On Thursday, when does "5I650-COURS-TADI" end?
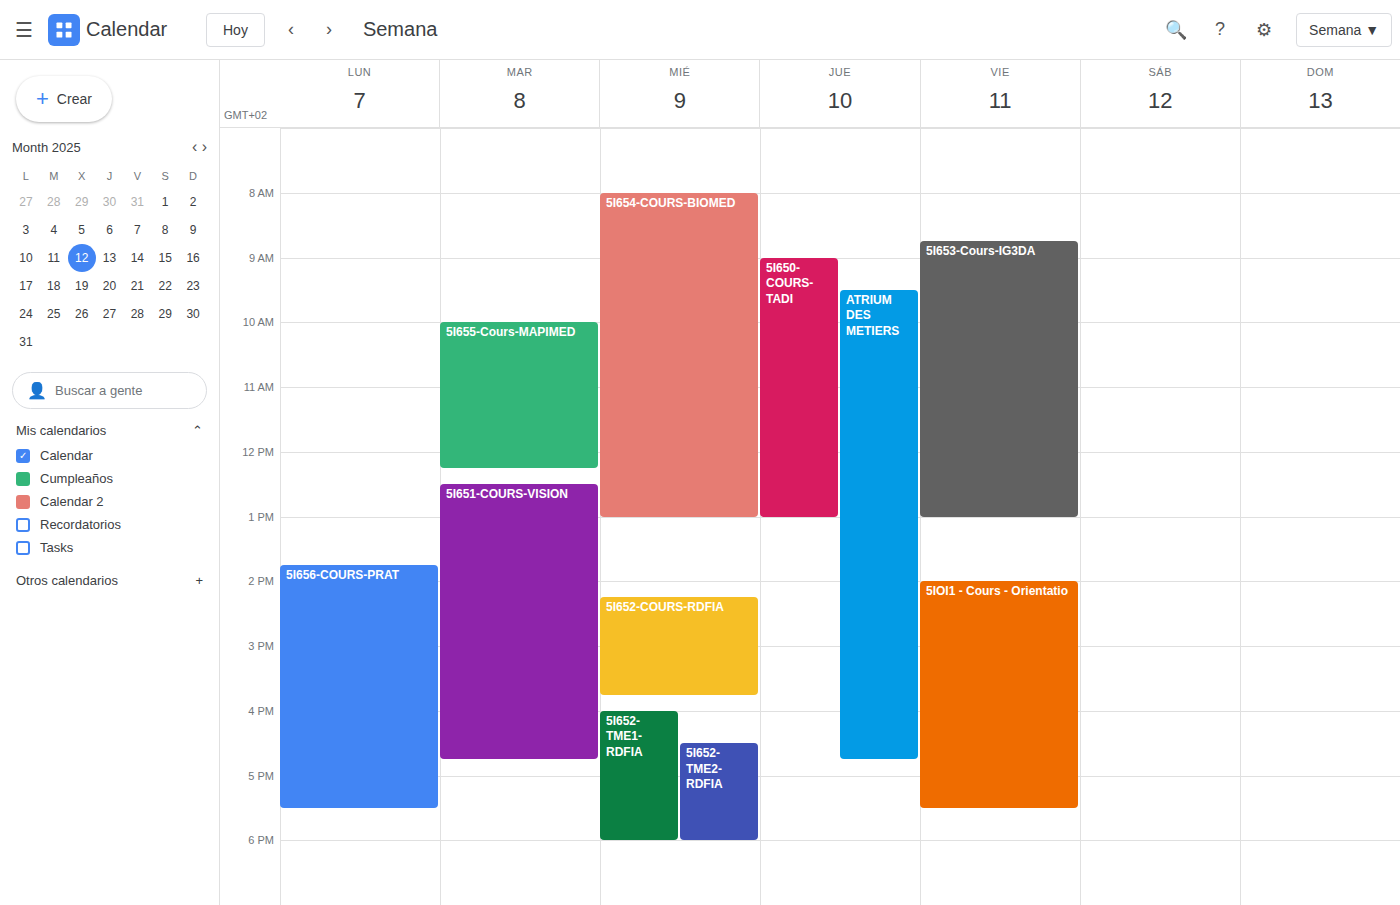
1:00 PM